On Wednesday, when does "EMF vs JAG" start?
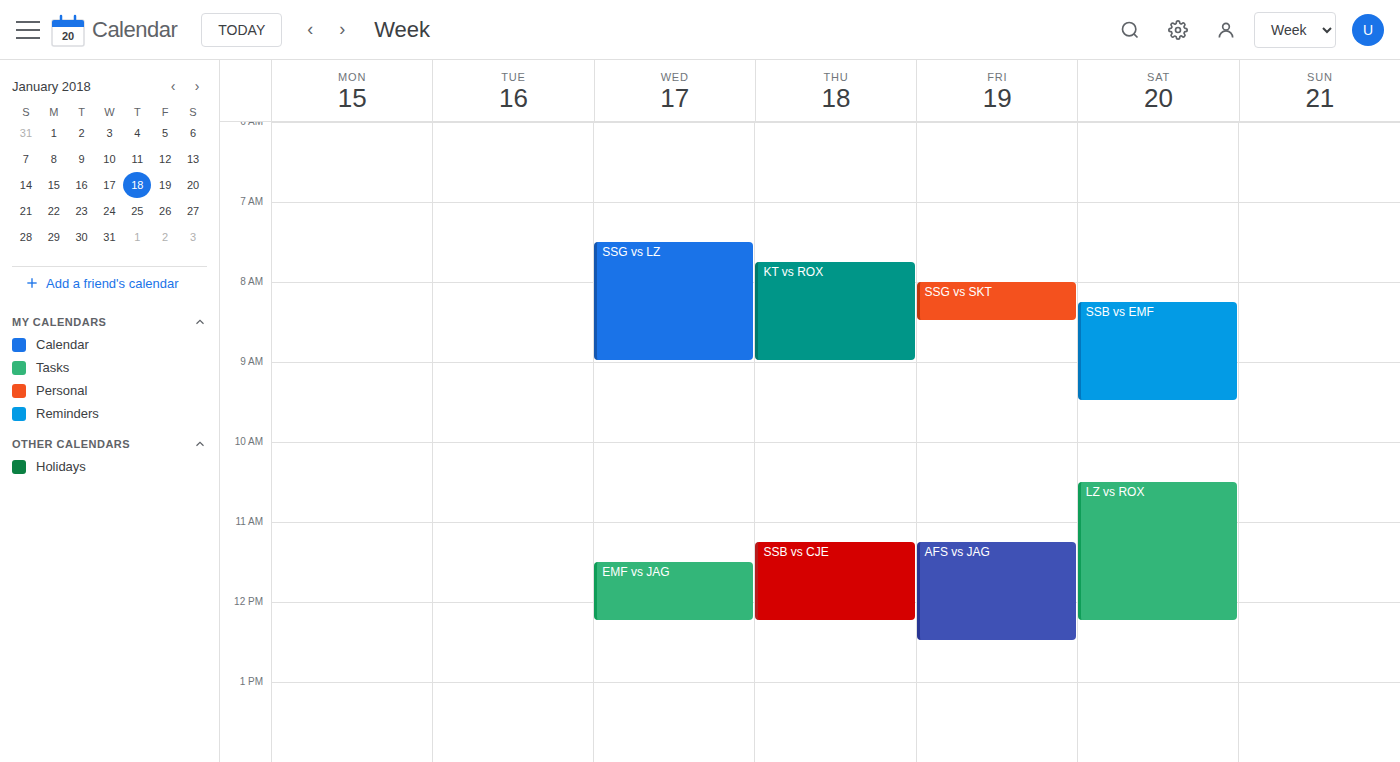
11:30 AM